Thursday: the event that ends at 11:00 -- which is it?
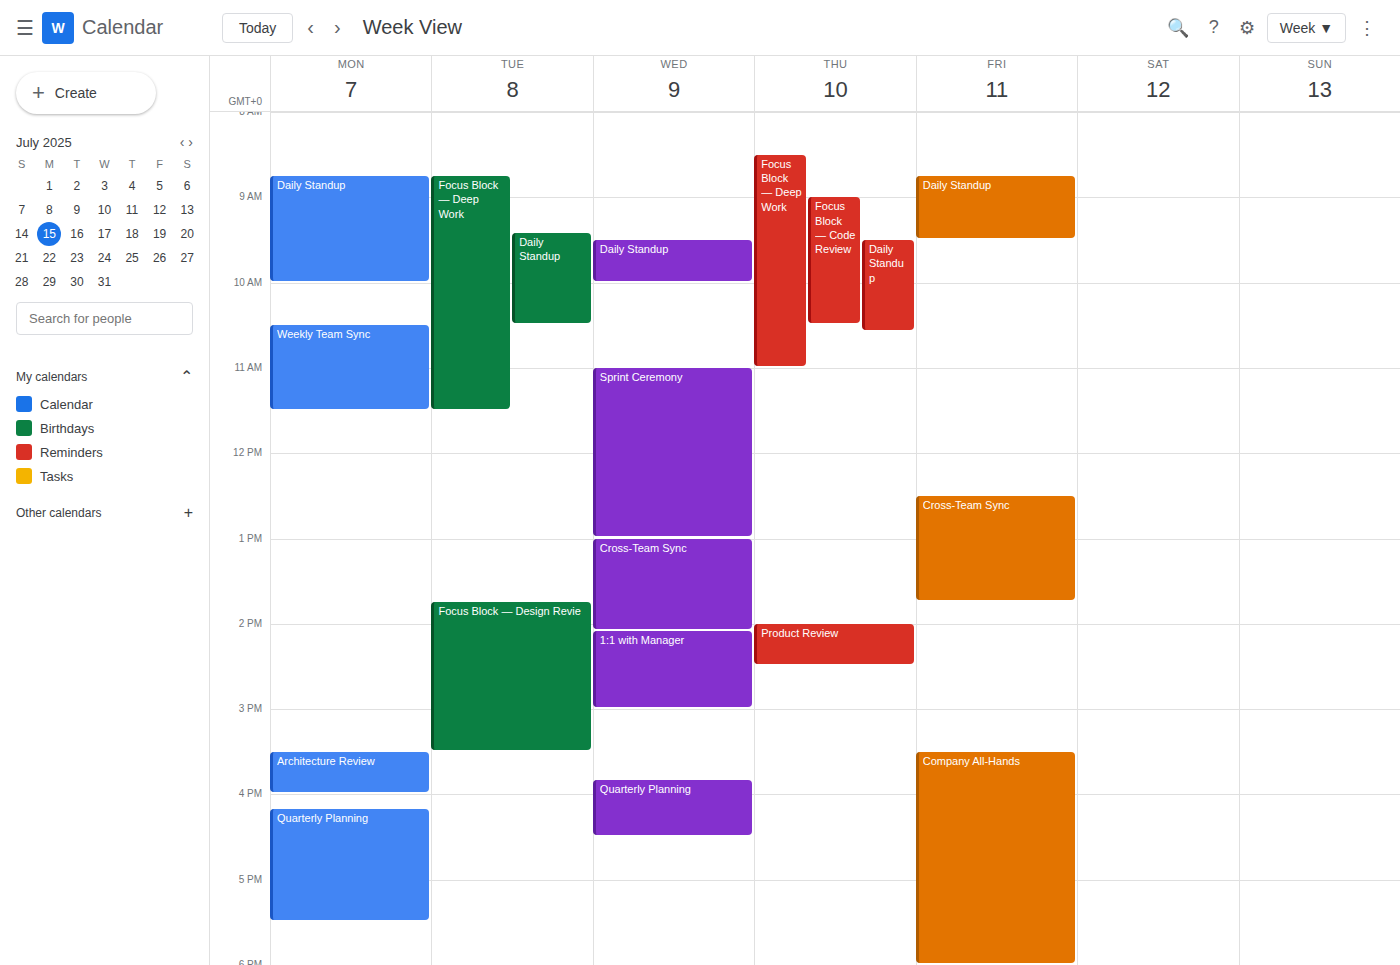
"Focus Block — Deep Work"